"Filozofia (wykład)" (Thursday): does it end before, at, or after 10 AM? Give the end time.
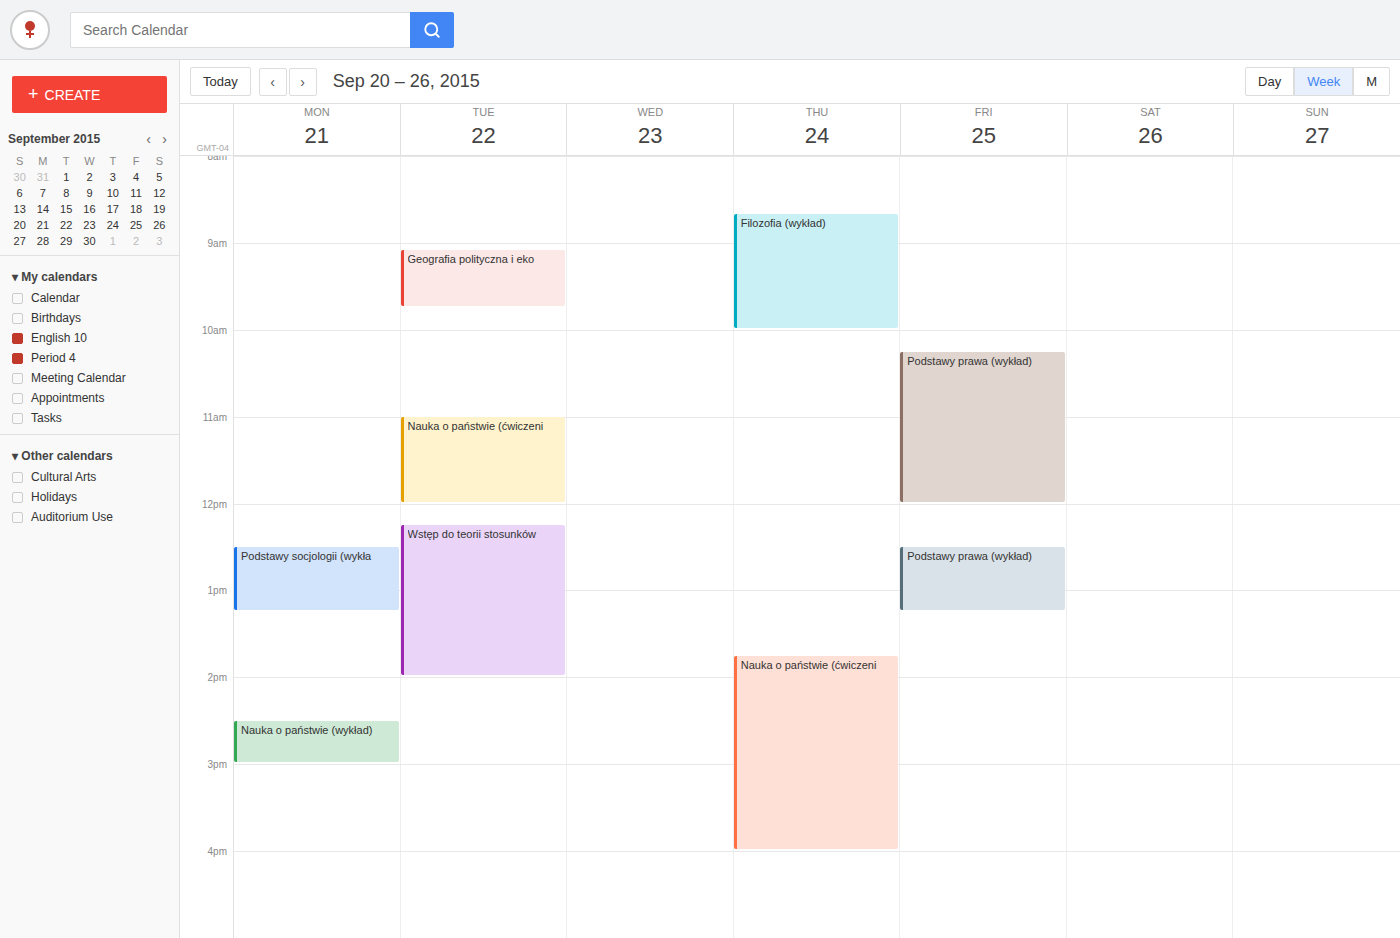
10:00 AM -- exactly at 10 AM, on the 10 AM line.